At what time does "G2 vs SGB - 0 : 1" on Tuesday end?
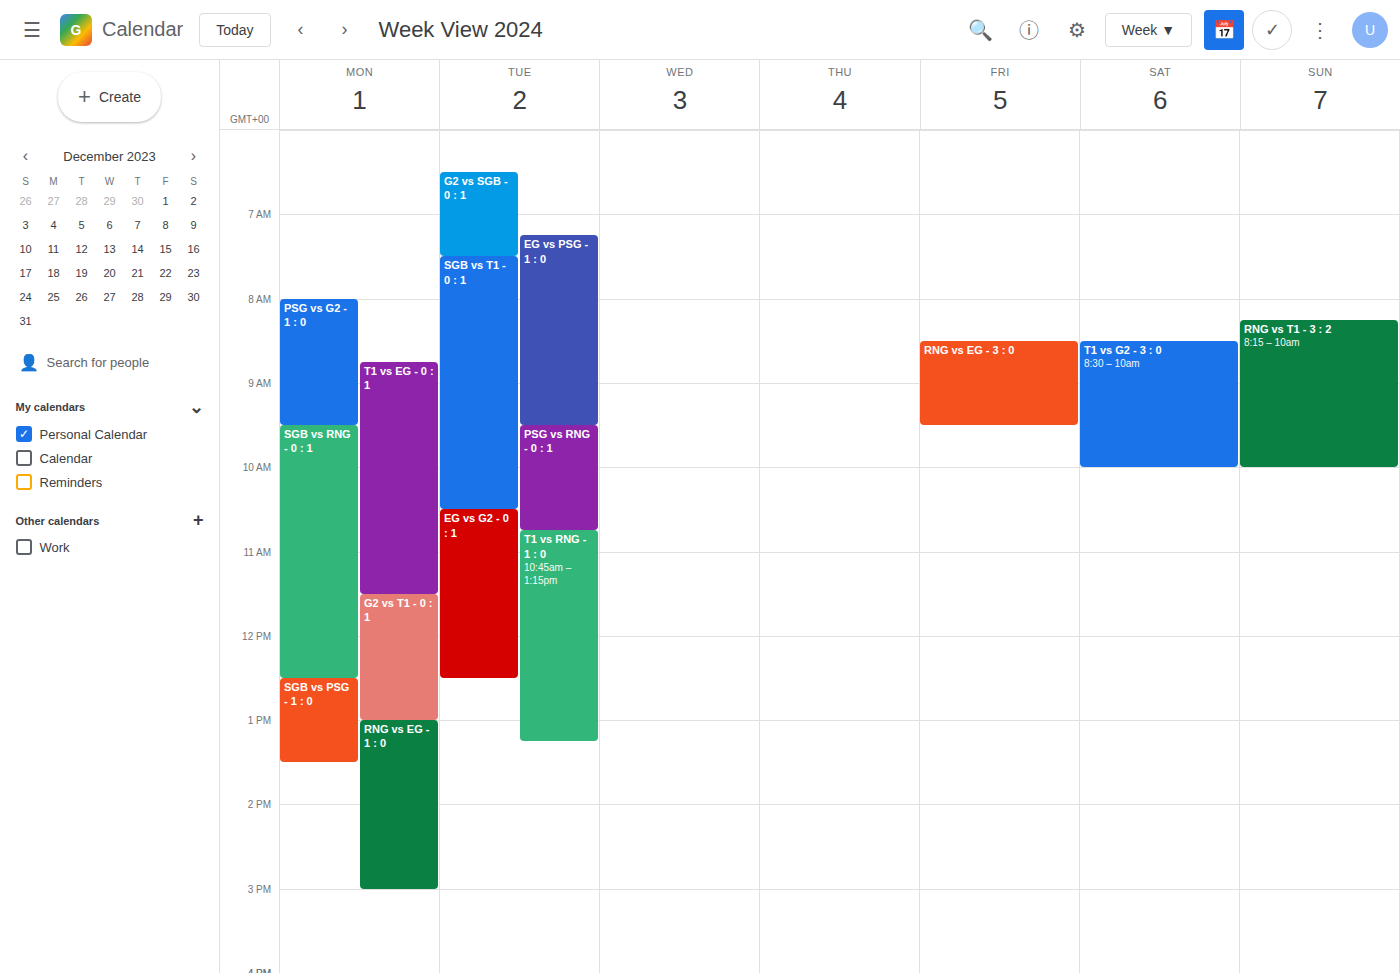
7:30 AM